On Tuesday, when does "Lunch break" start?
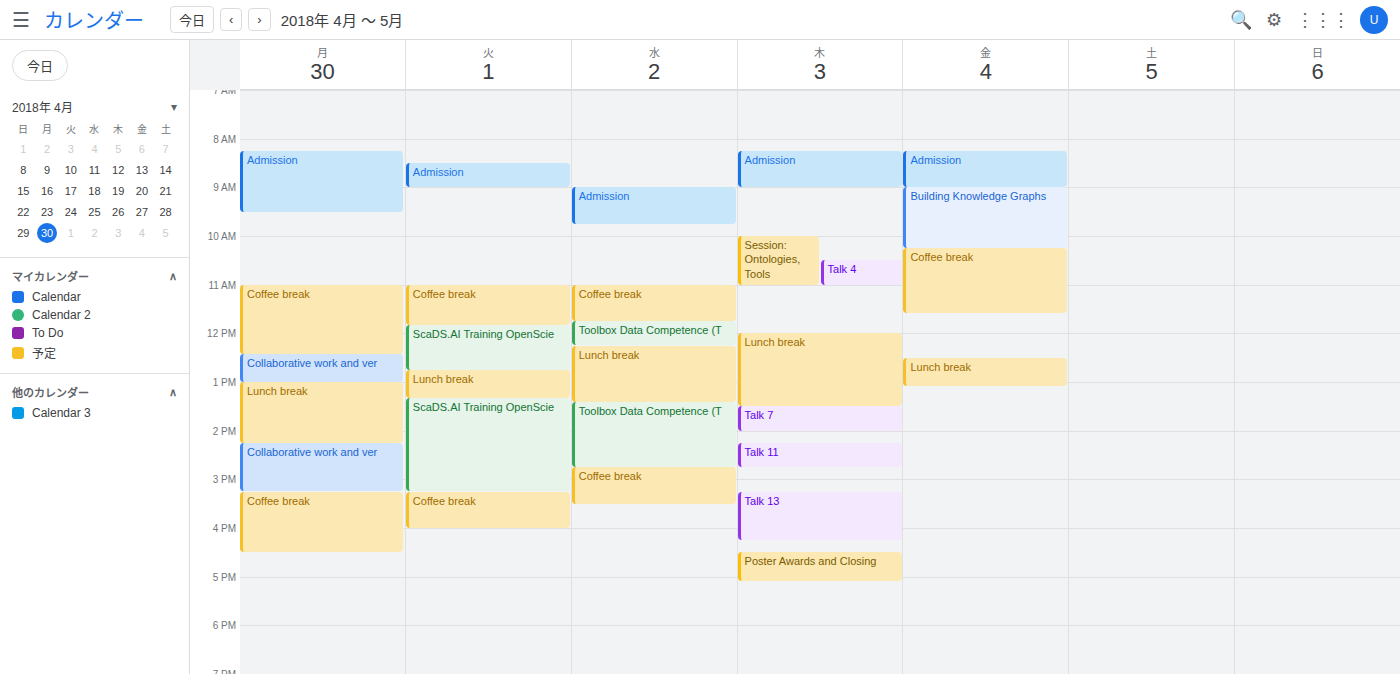
12:45